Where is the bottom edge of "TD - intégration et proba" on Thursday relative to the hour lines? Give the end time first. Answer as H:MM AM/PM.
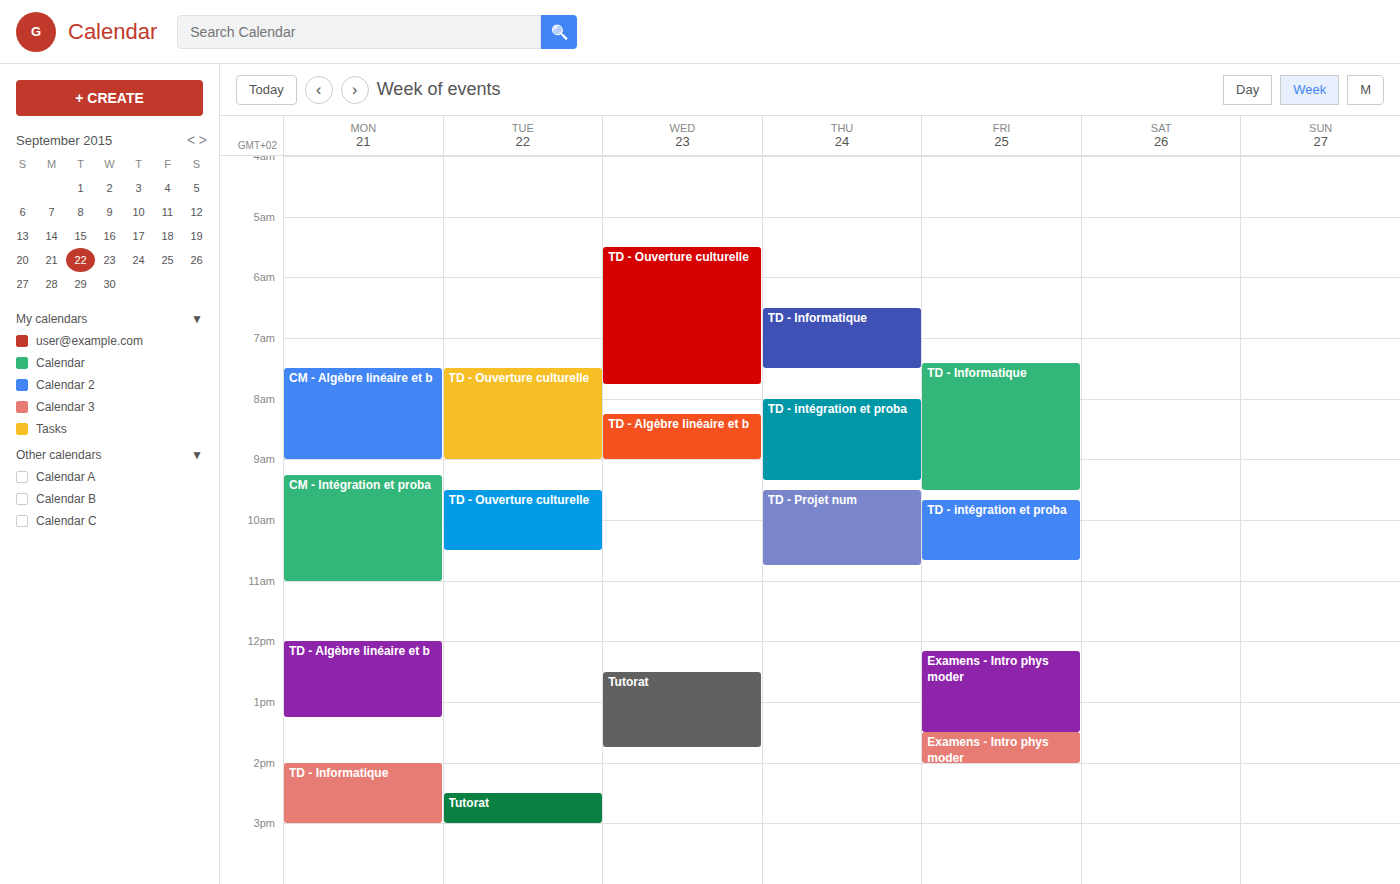
9:20 AM -- neither: 20 minutes below the 9 AM line and 40 minutes above the 10 AM line.